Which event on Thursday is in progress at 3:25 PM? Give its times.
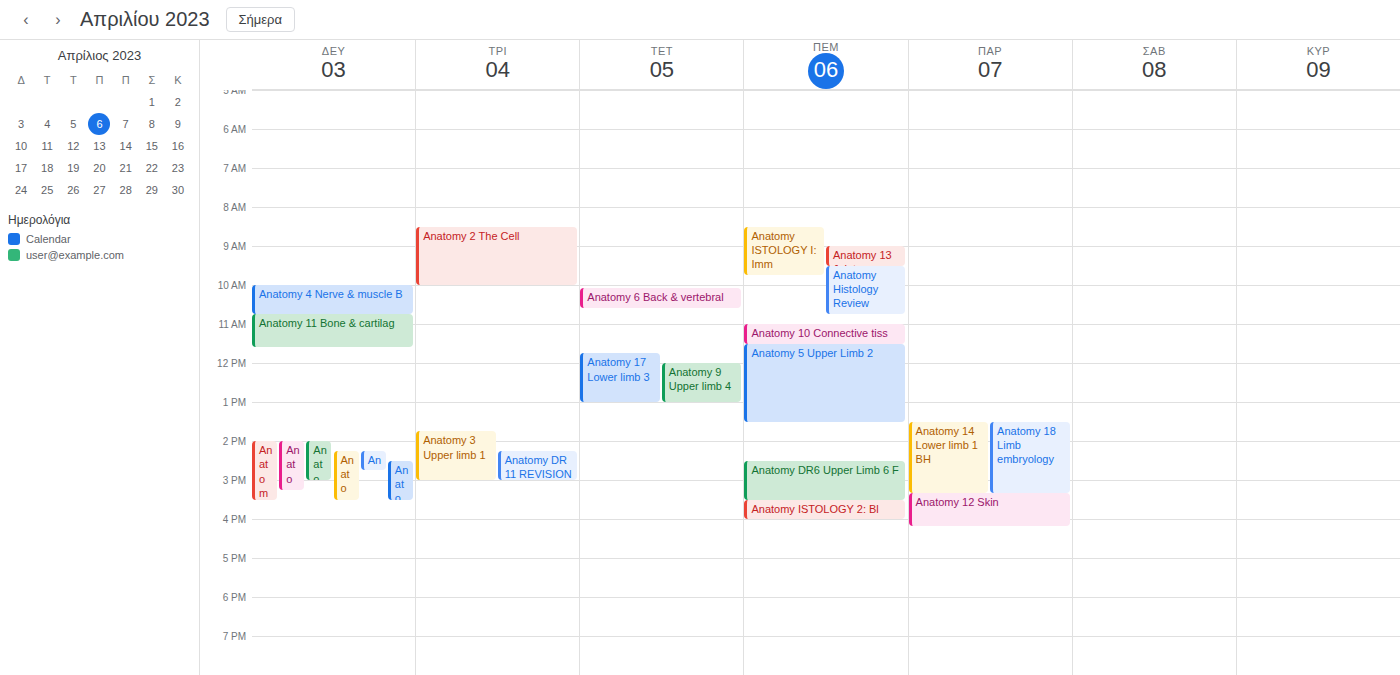
"Anatomy DR6 Upper Limb 6 F", 2:30 PM to 3:30 PM